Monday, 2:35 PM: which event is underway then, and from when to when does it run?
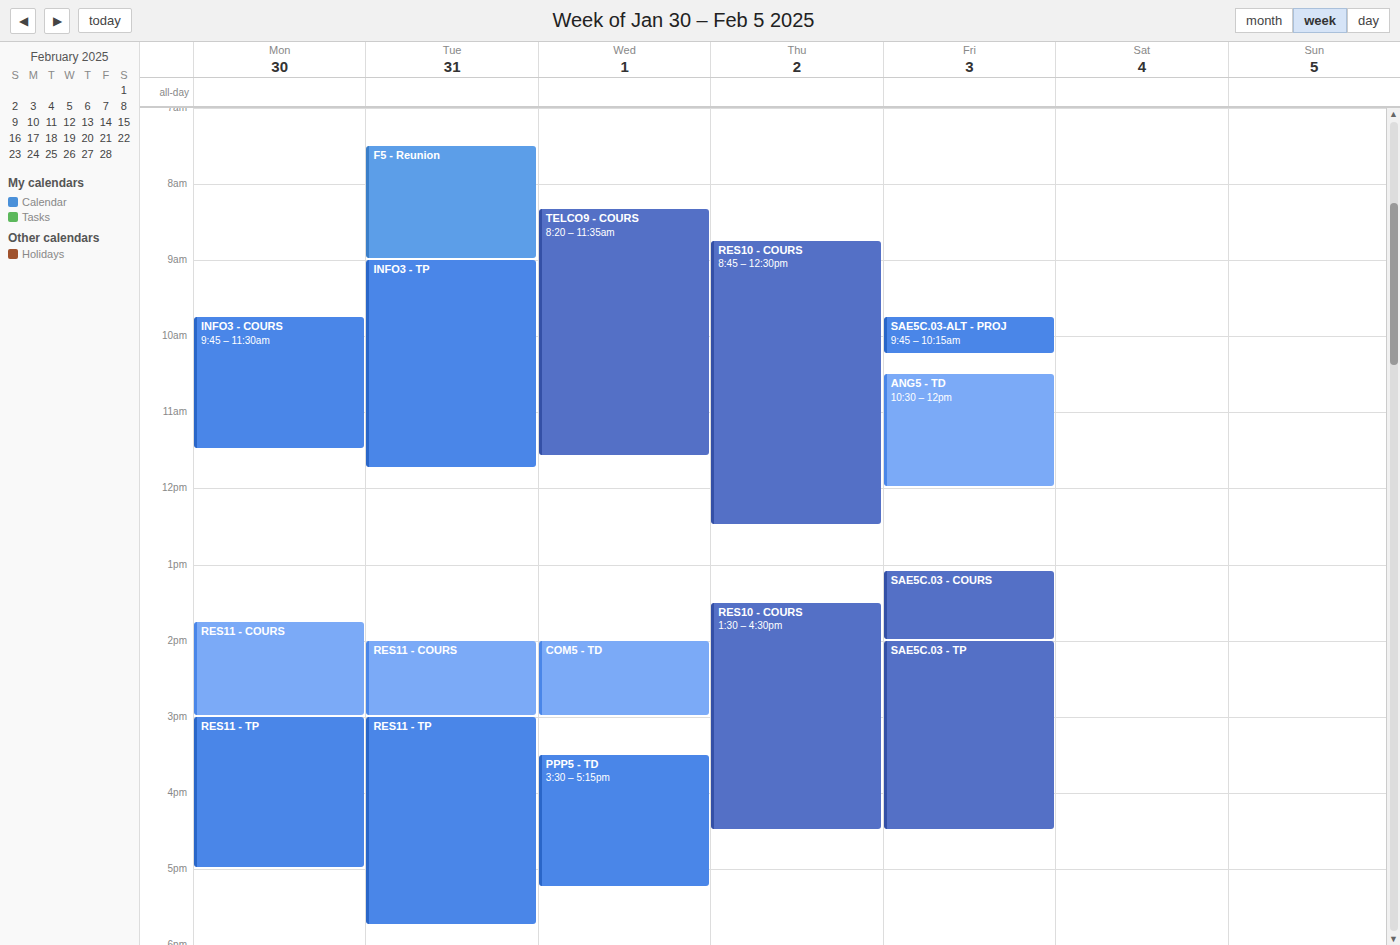
"RES11 - COURS", 1:45 PM to 3:00 PM